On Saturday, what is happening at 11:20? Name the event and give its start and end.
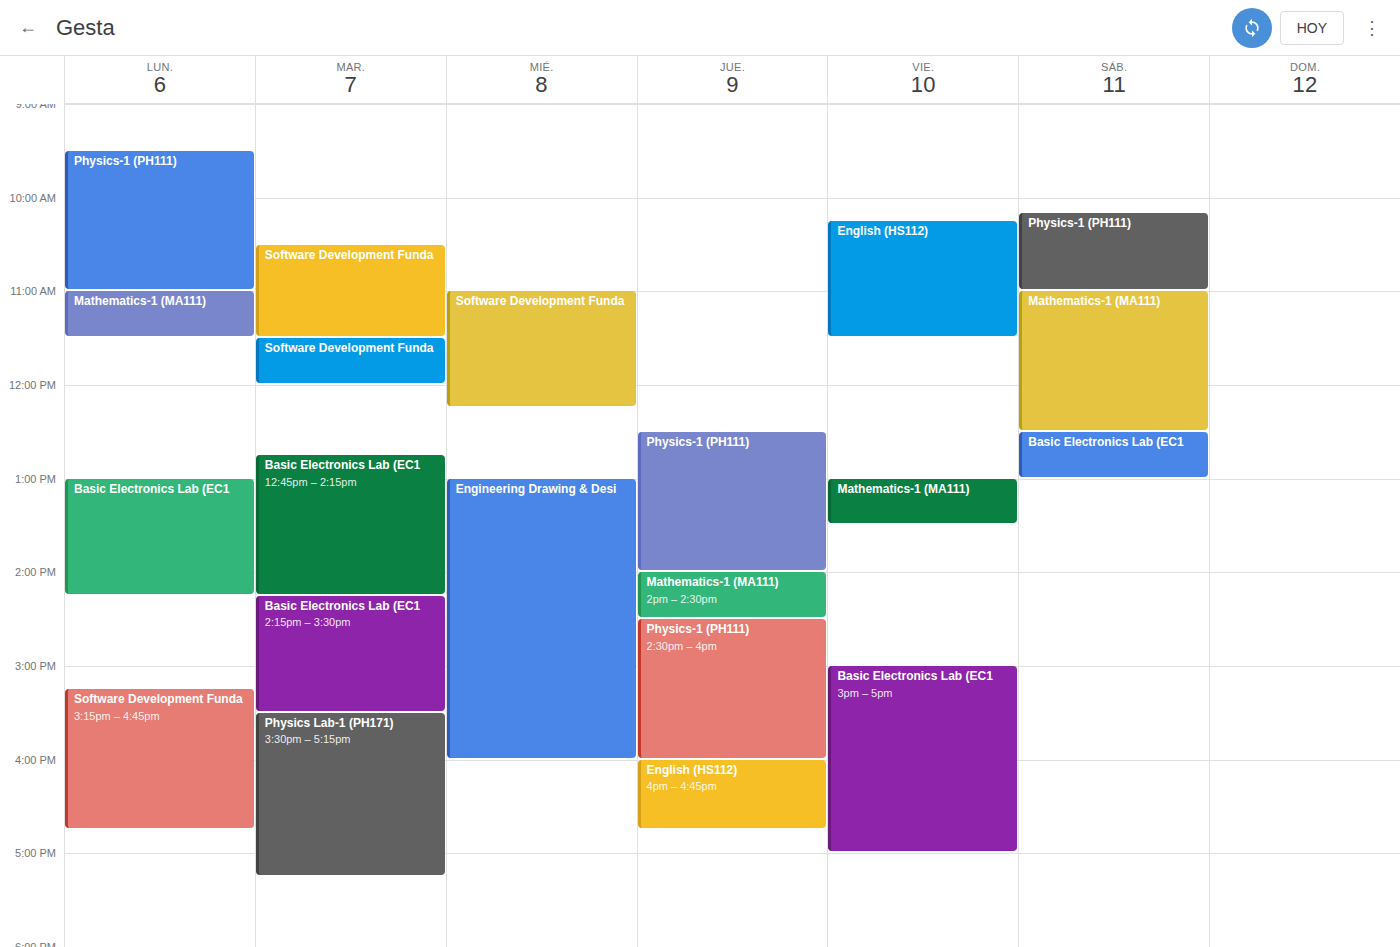
"Mathematics-1 (MA111)", 11:00 to 12:30